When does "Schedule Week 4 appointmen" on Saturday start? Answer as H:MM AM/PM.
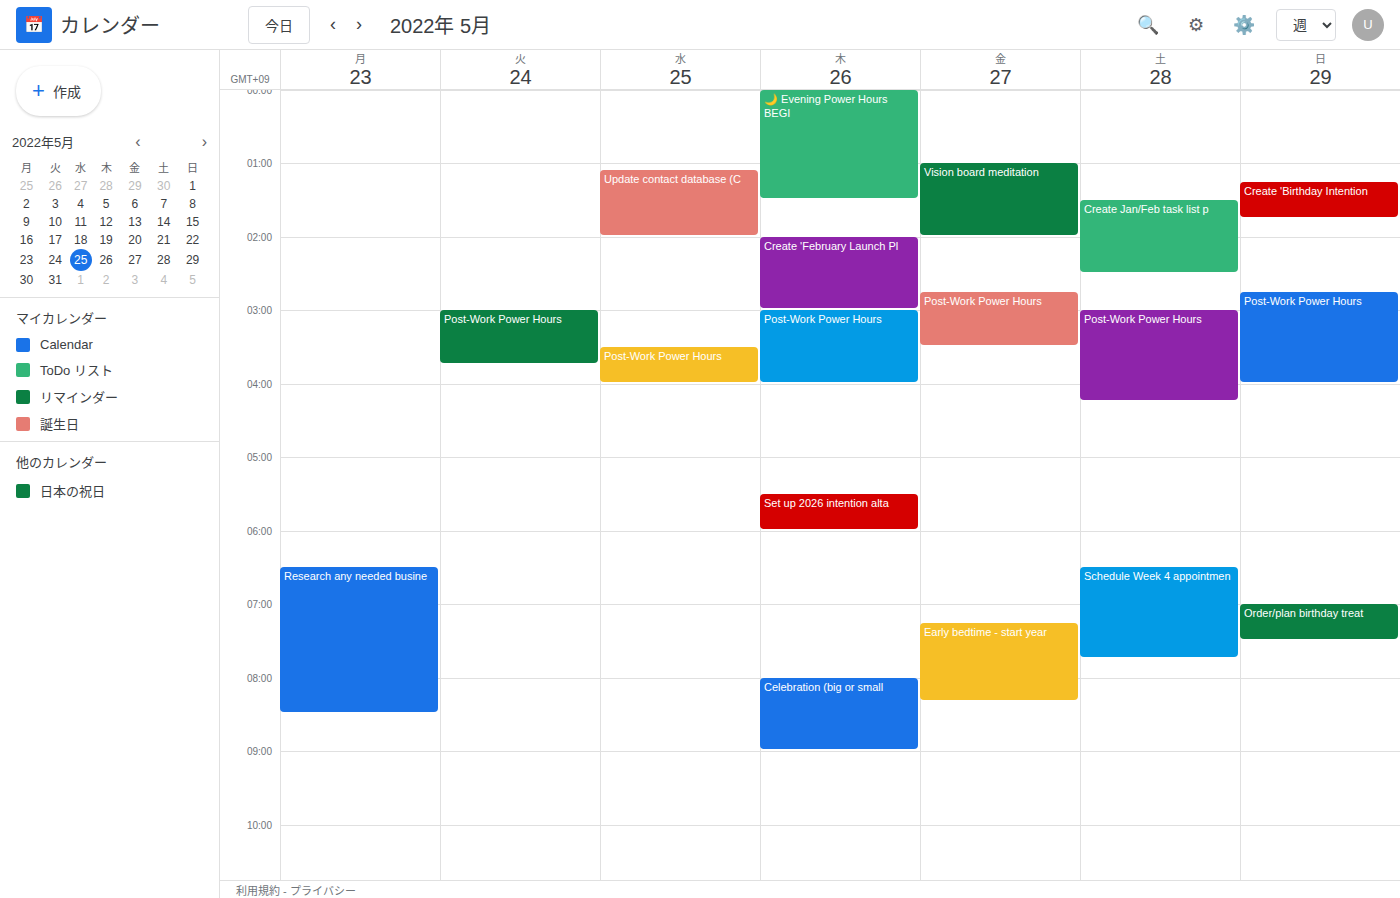
6:30 AM